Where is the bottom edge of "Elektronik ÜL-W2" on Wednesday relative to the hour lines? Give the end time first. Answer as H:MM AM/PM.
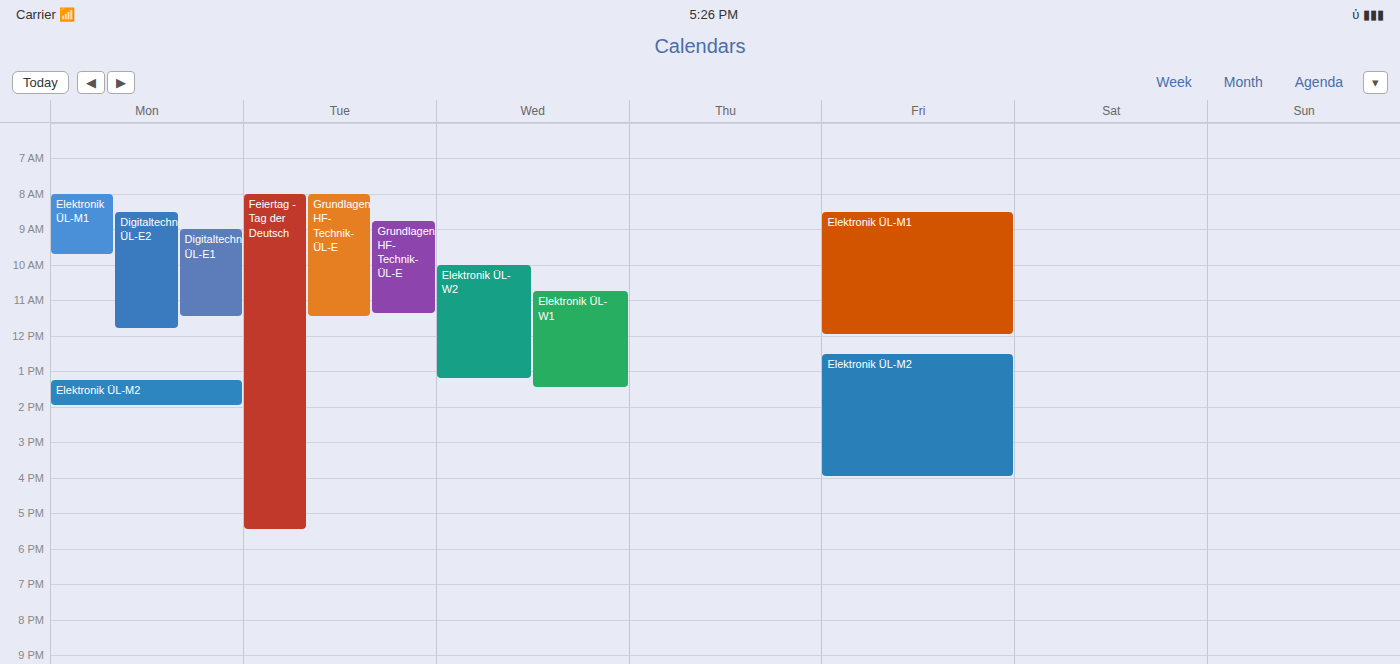
1:15 PM -- neither: a quarter of the way from the 1 PM line to the 2 PM line.